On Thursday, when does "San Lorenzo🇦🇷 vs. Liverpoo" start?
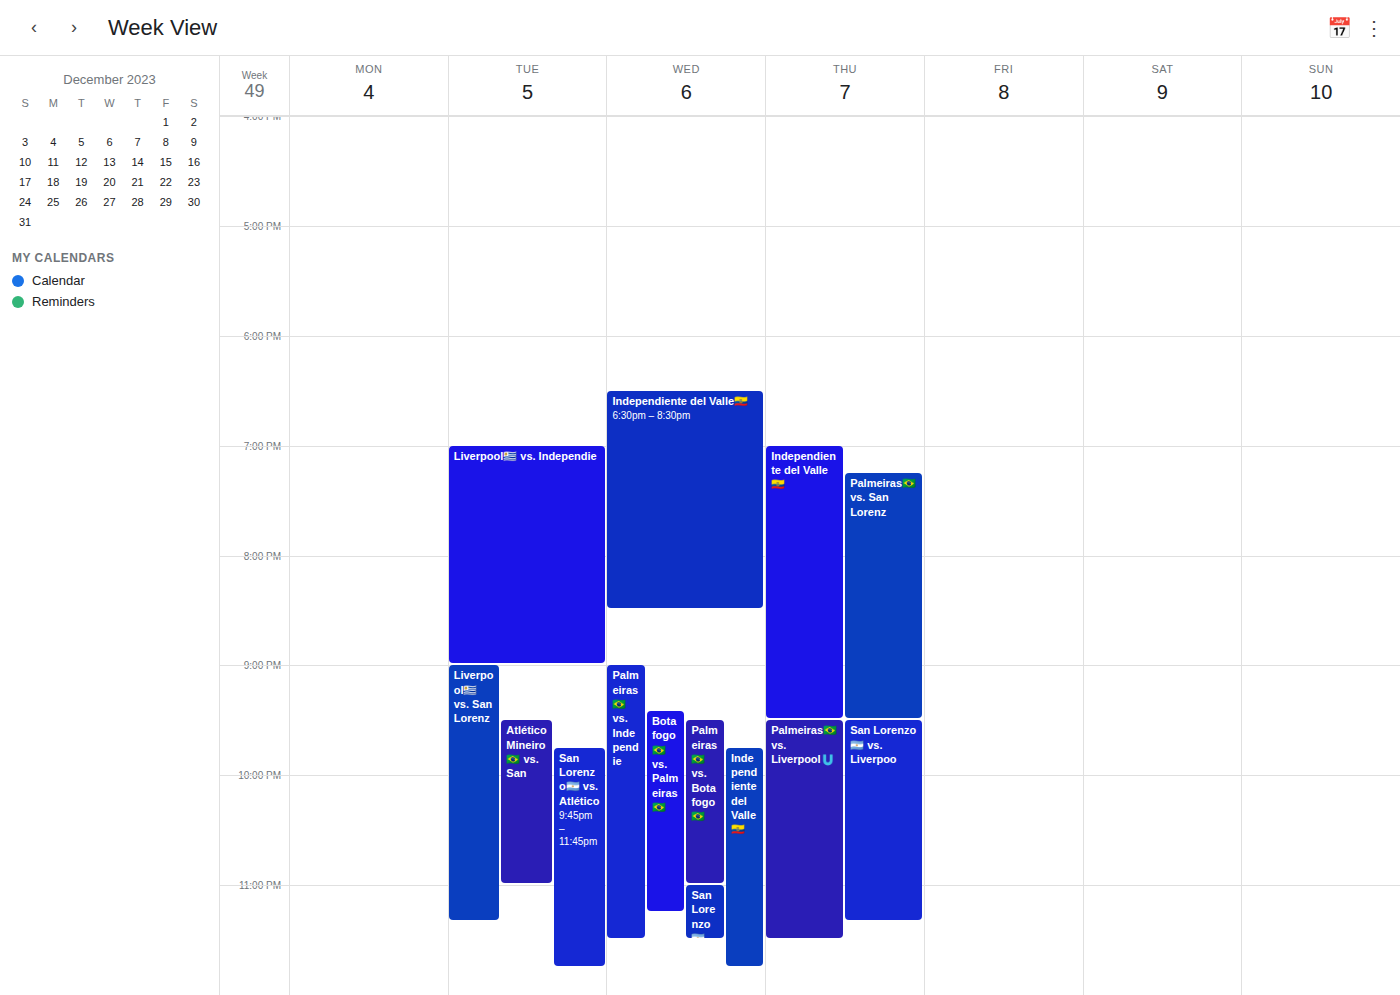
21:30